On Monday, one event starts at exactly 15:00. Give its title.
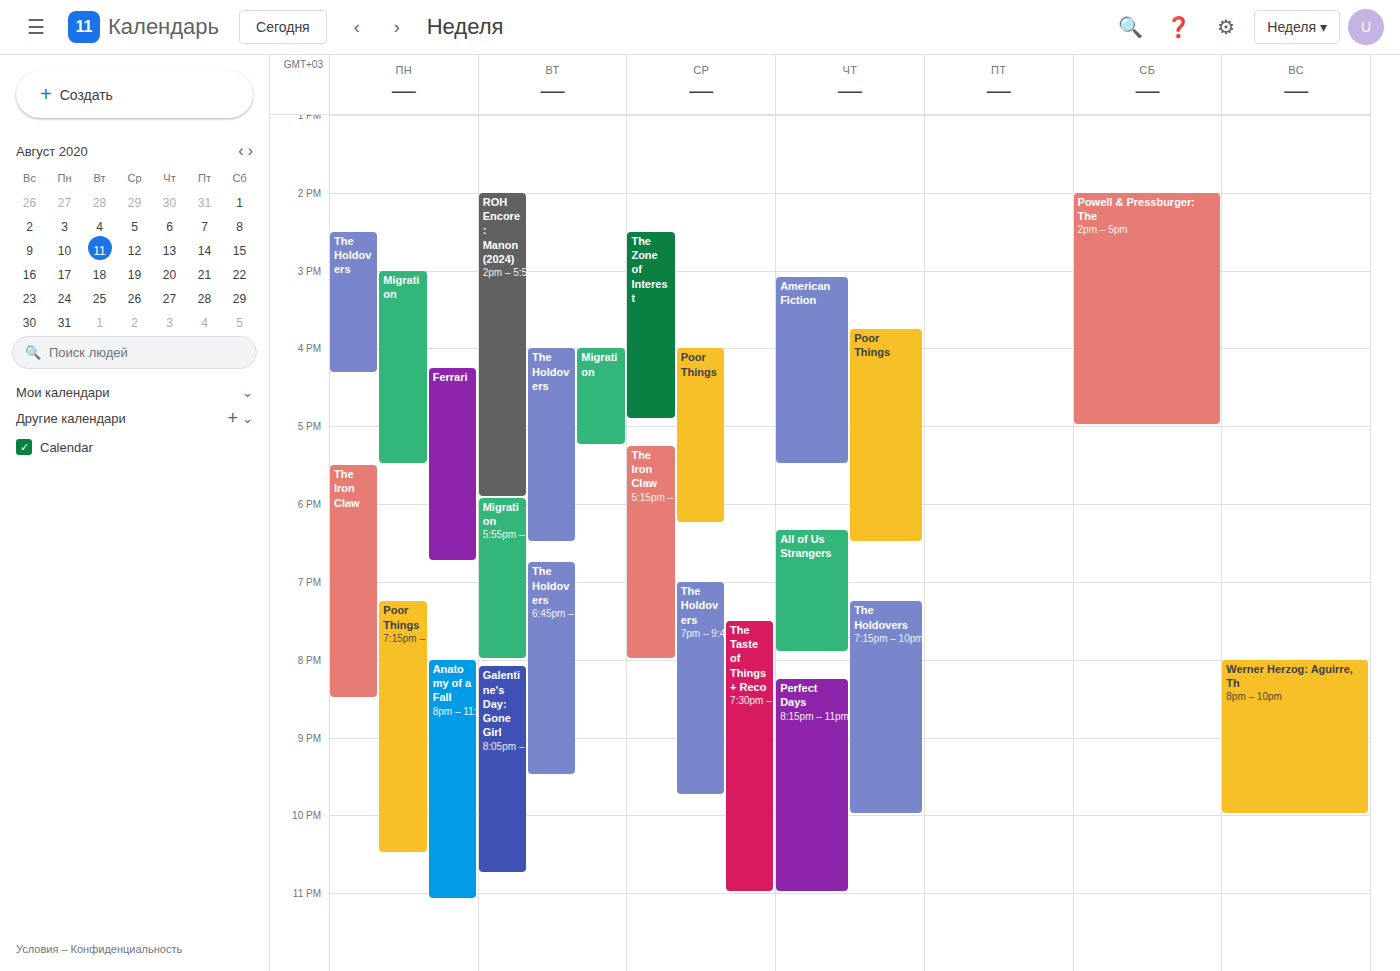
"Migration"